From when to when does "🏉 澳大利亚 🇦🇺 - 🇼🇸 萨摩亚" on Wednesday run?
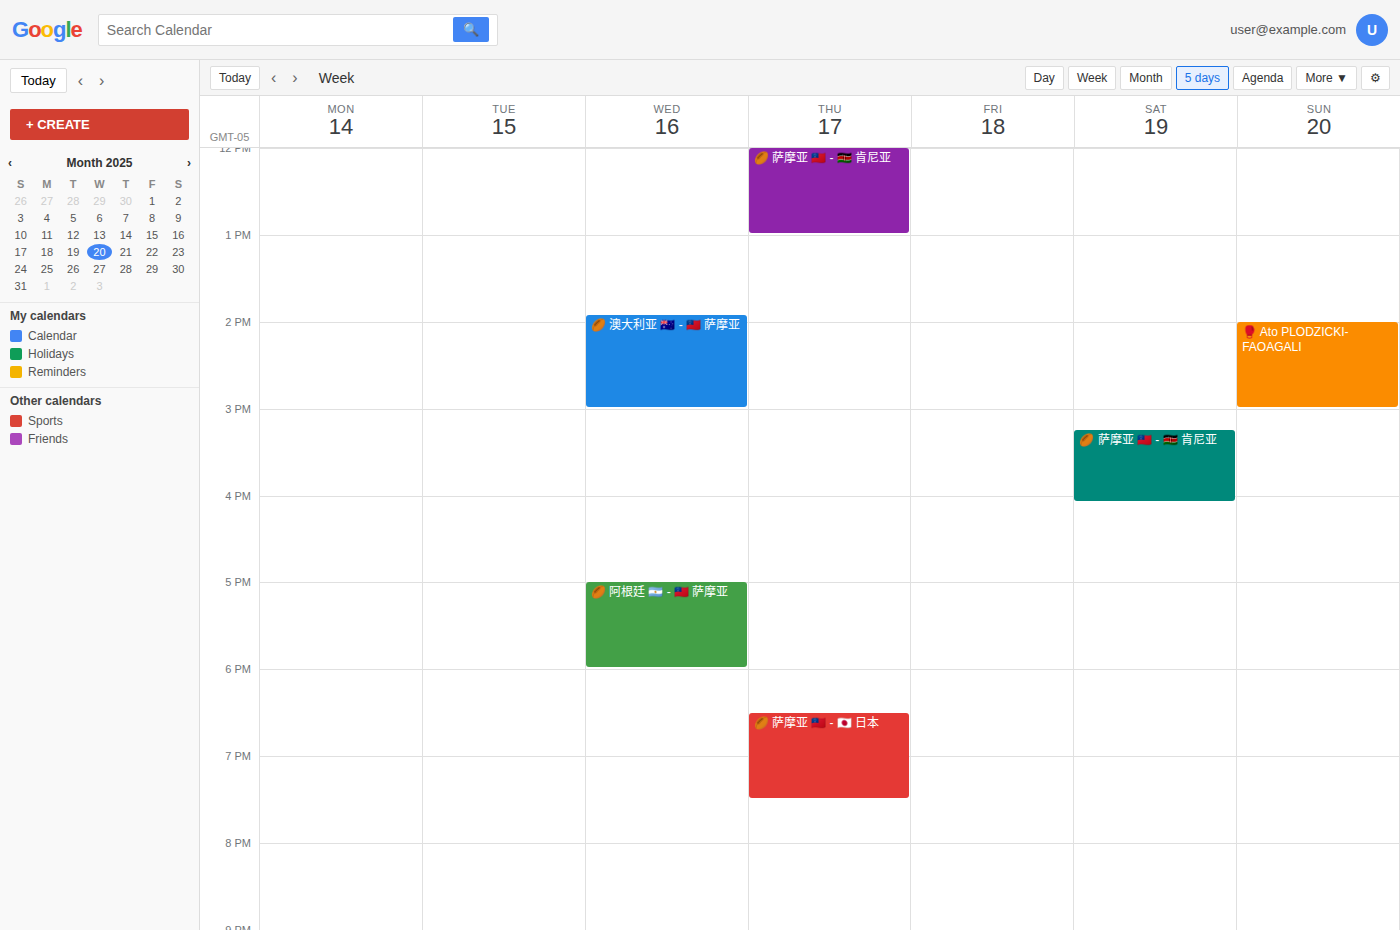
1:55 PM to 3:00 PM